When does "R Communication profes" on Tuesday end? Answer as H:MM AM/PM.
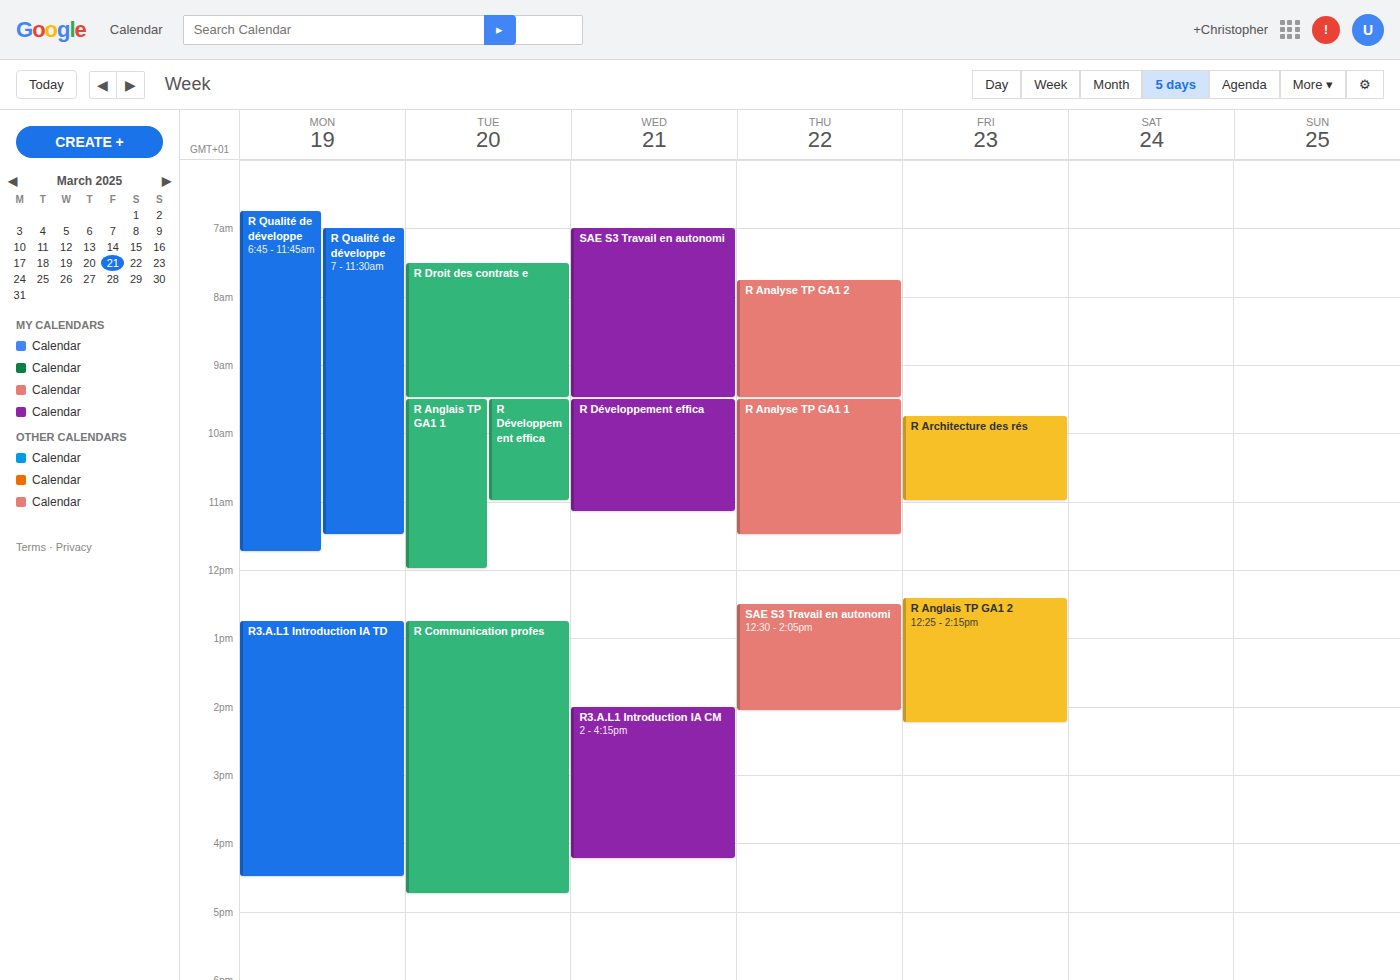
4:45 PM